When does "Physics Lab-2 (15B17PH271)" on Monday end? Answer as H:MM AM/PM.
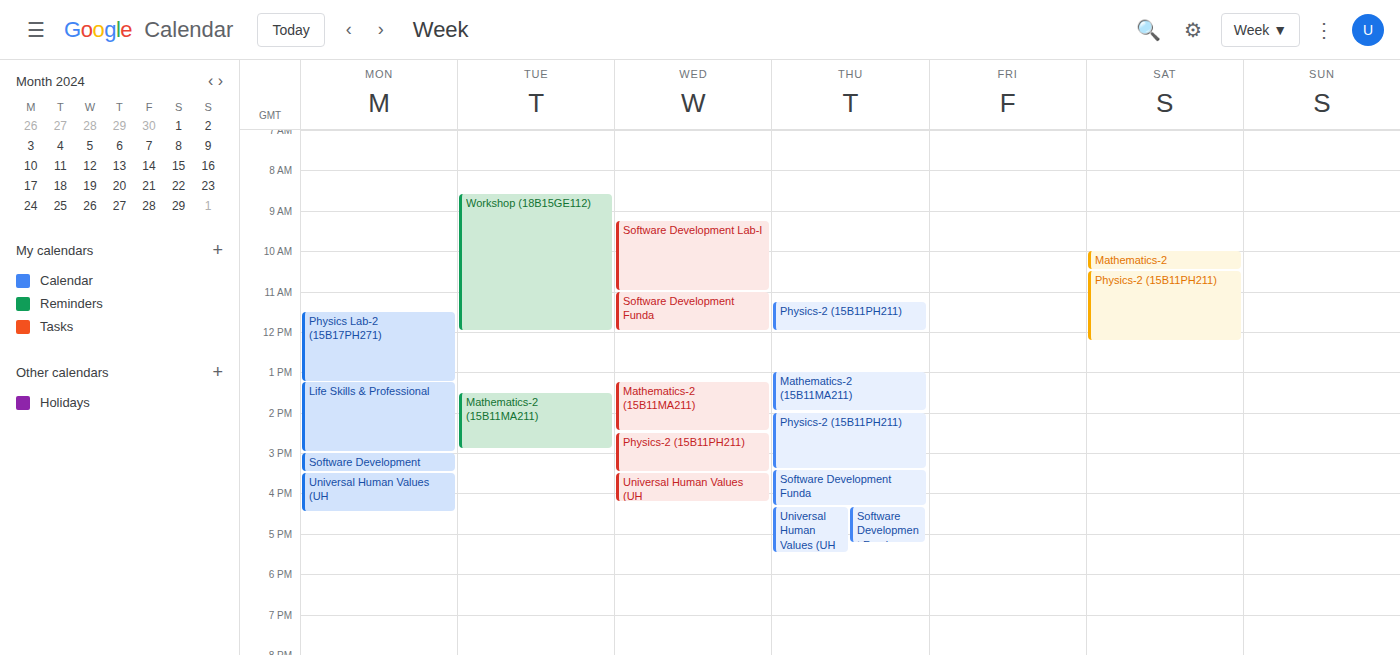
1:15 PM